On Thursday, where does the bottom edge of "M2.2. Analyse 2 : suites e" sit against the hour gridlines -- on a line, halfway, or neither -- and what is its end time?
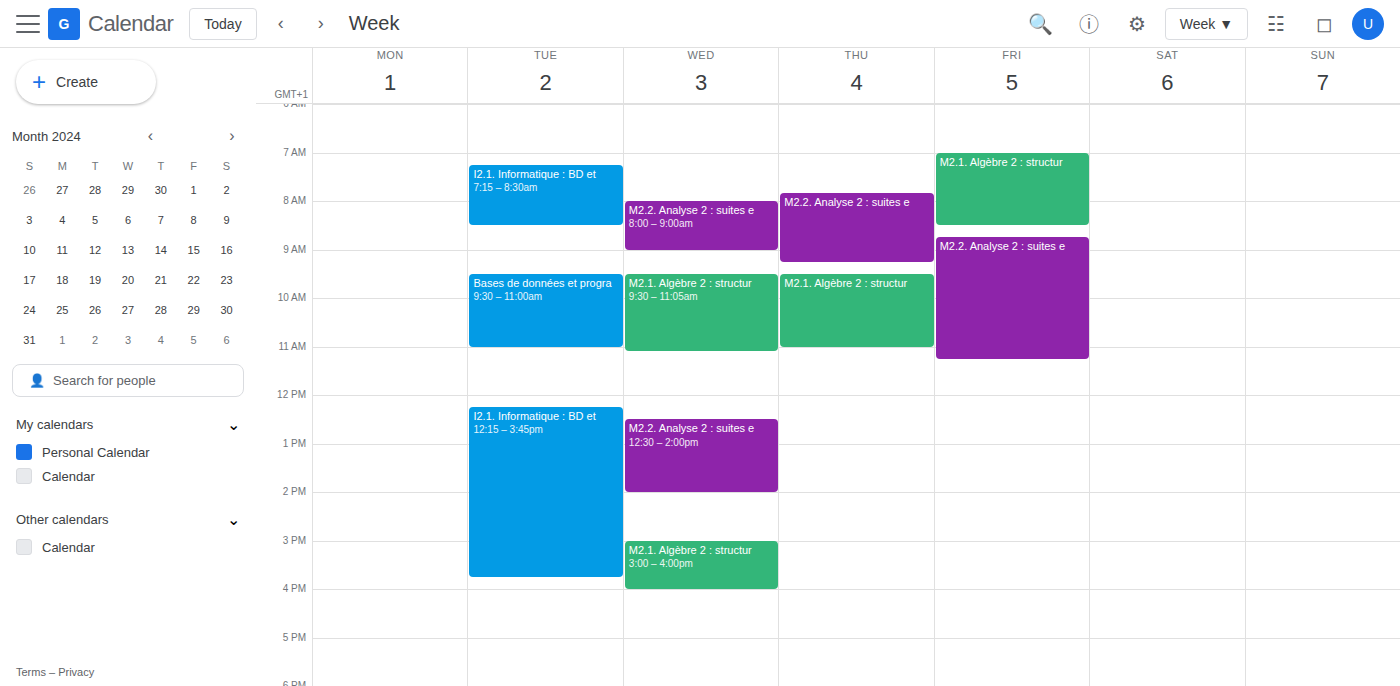
9:15 AM -- neither: a quarter of the way from the 9 AM line to the 10 AM line.